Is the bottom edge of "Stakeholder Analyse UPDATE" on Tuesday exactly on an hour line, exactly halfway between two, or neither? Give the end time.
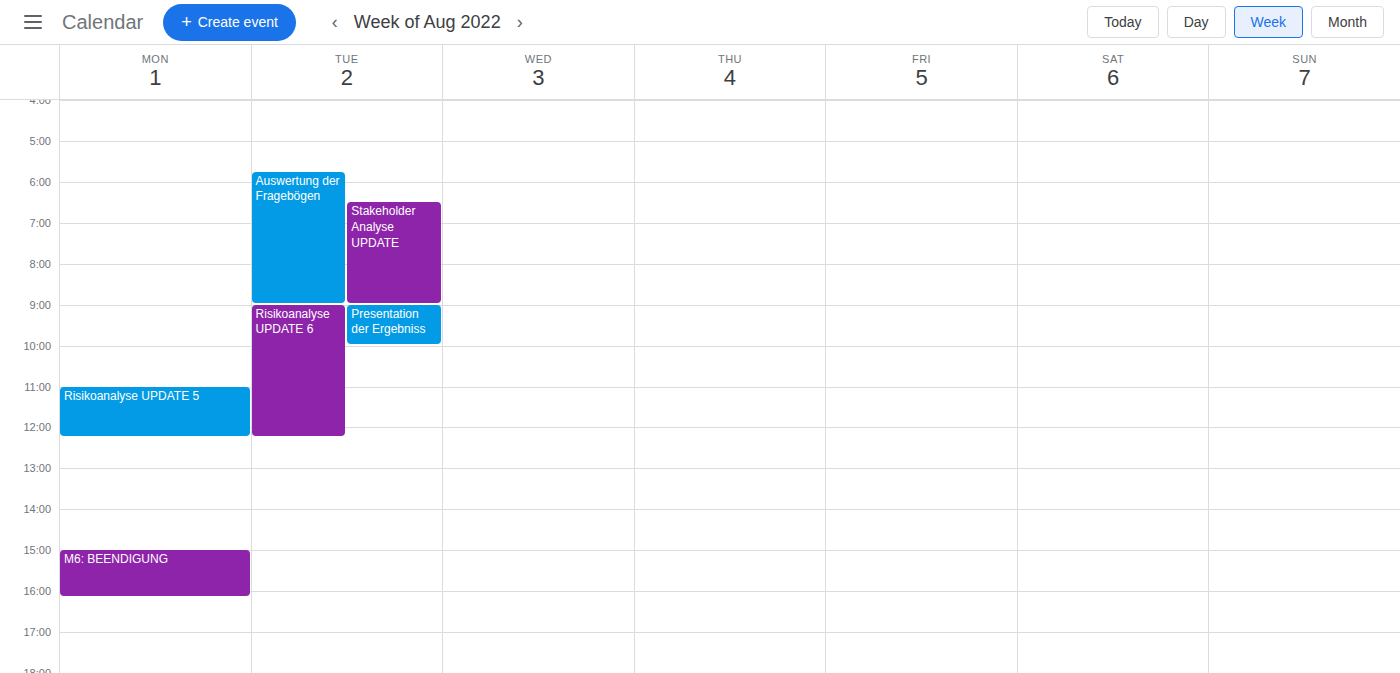
9:00 AM -- exactly on the 9 AM line.